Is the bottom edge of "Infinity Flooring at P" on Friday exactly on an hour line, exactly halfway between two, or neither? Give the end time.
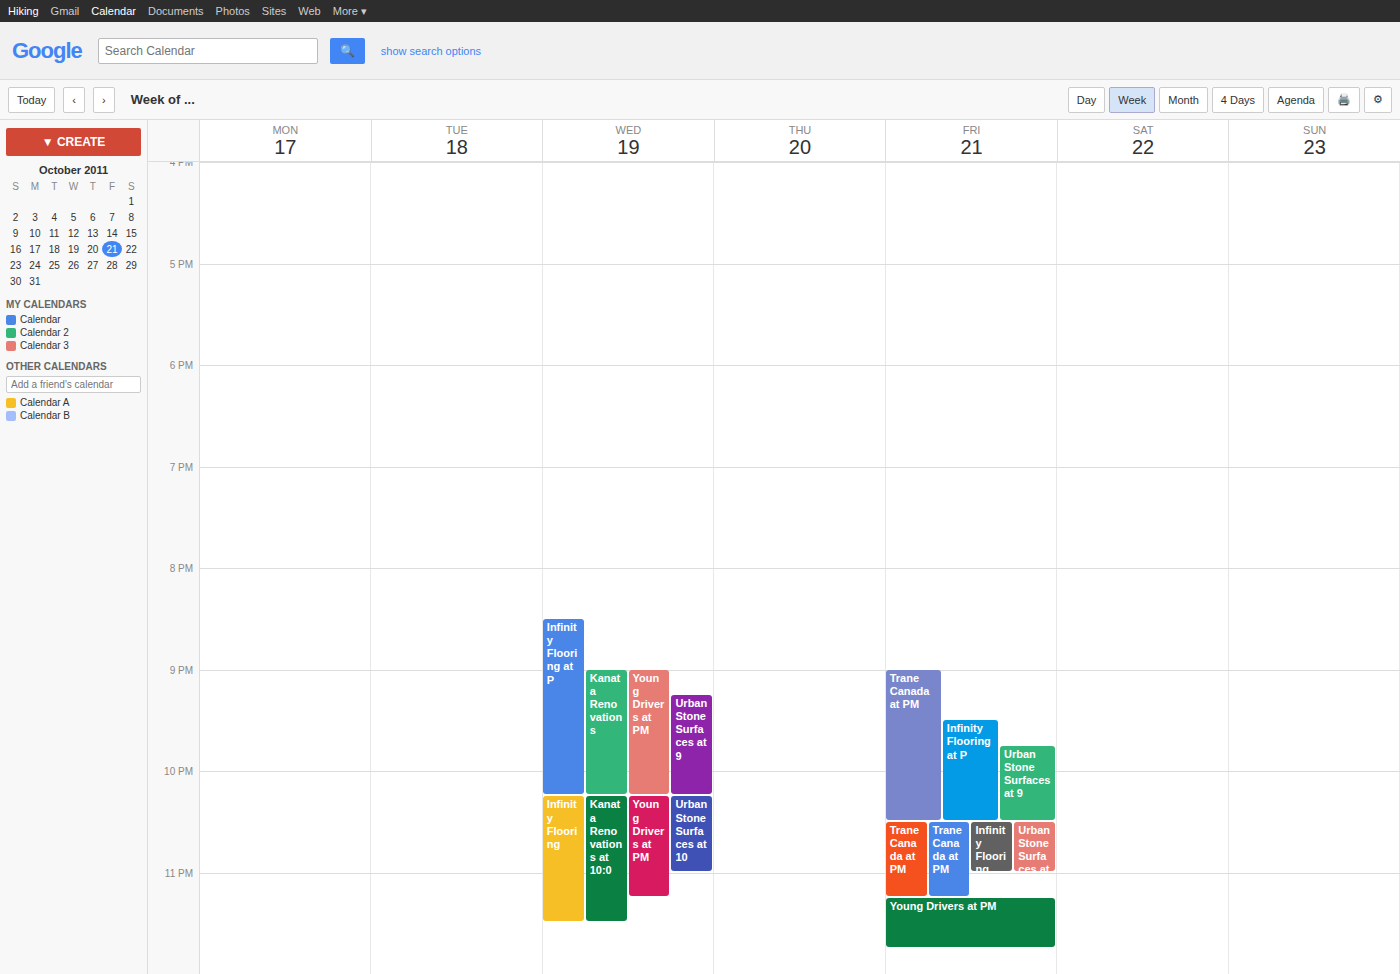
10:30 PM -- halfway between the 10 PM and 11 PM lines.